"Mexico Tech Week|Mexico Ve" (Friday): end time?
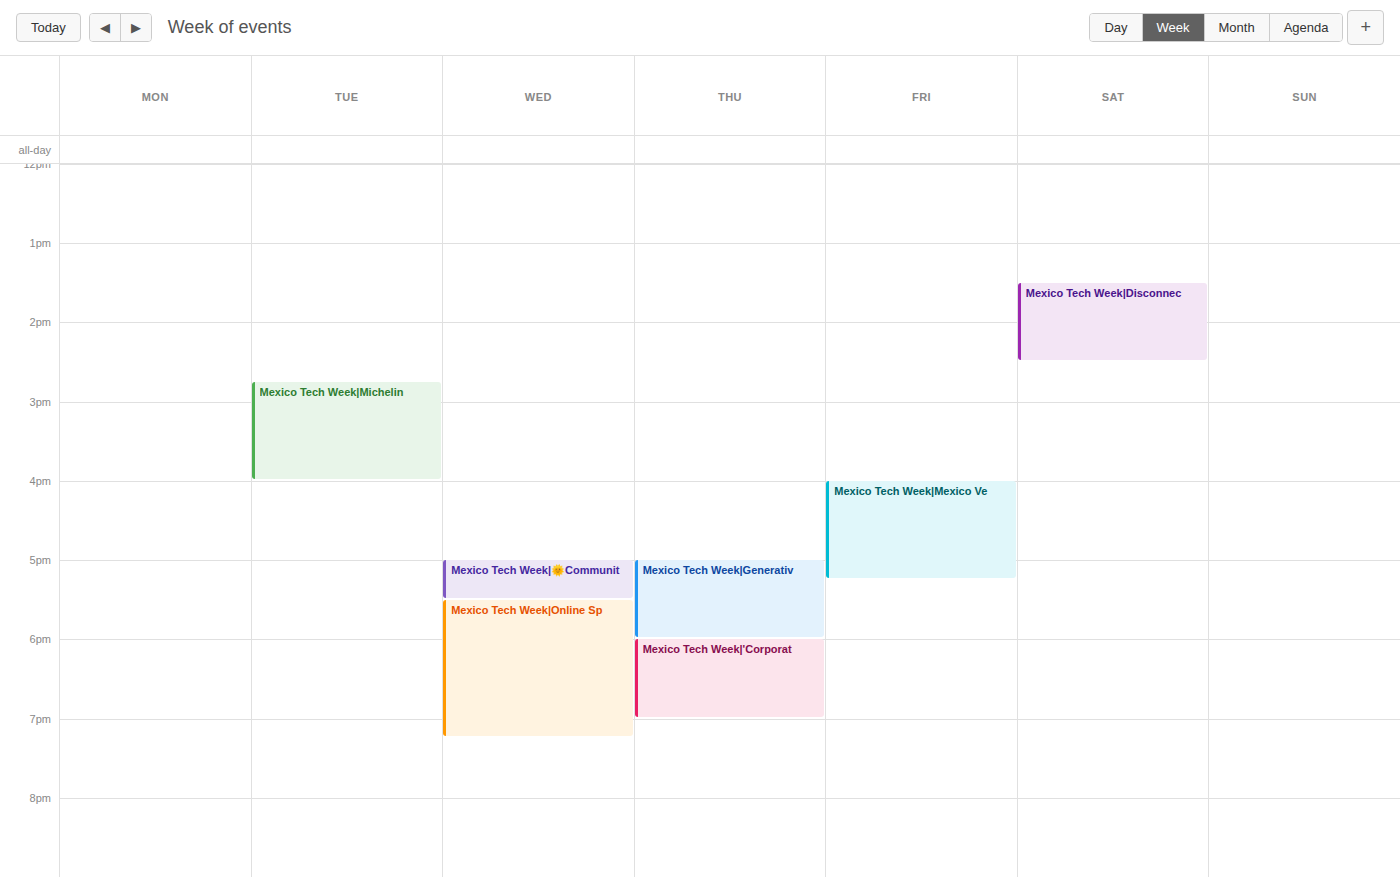
5:15 PM